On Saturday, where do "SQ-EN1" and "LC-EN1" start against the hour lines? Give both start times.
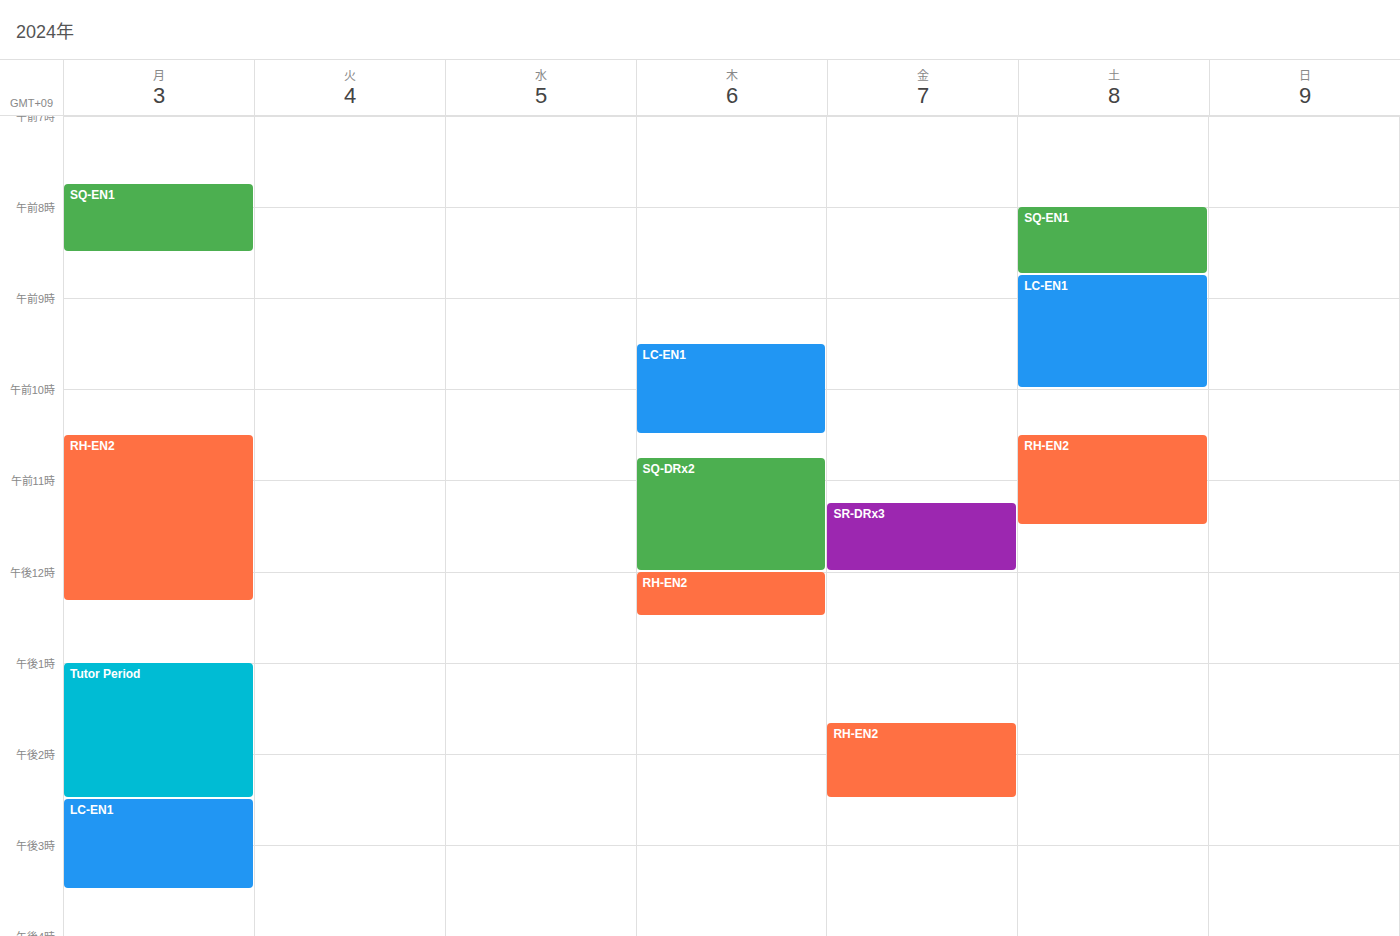
"SQ-EN1": 08:00, exactly on the 08:00 line. "LC-EN1": 08:45, neither: three quarters of the way from the 08:00 line to the 09:00 line.